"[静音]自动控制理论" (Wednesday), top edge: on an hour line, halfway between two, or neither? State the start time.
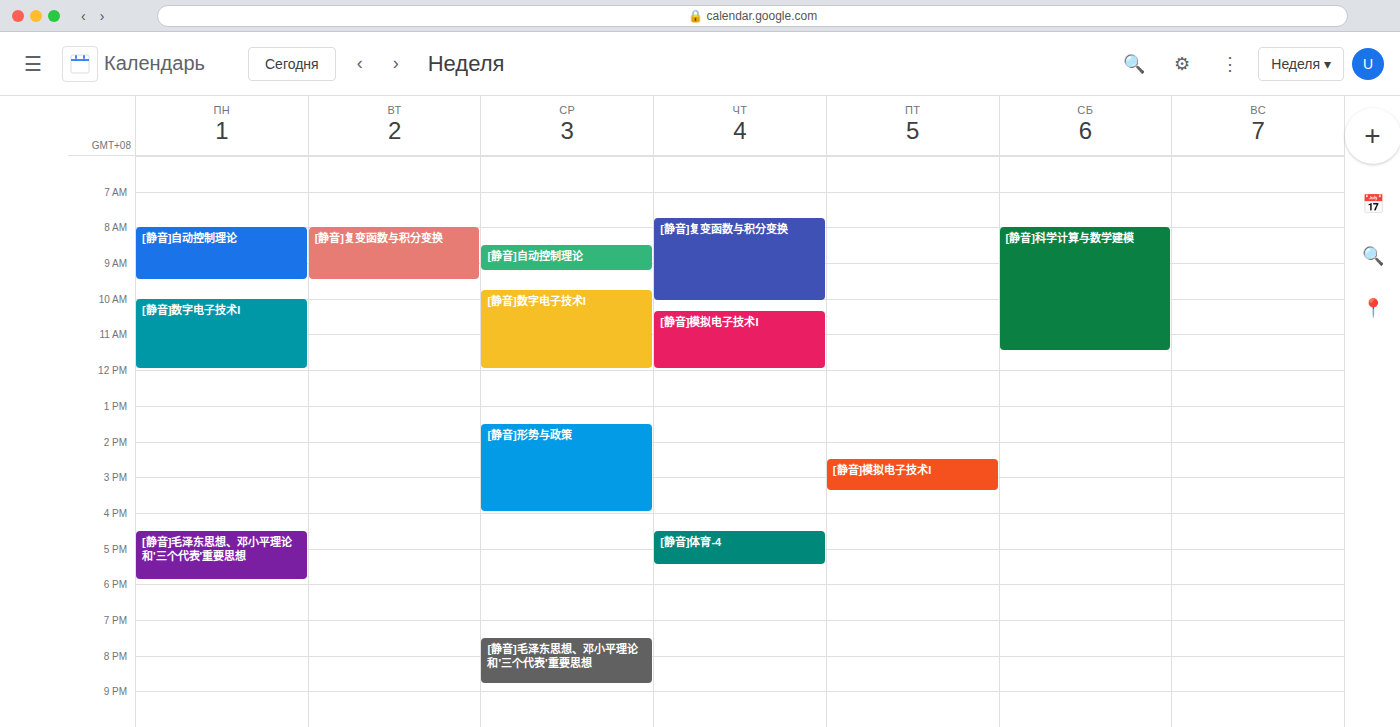
8:30 AM -- halfway between the 8 AM and 9 AM lines.